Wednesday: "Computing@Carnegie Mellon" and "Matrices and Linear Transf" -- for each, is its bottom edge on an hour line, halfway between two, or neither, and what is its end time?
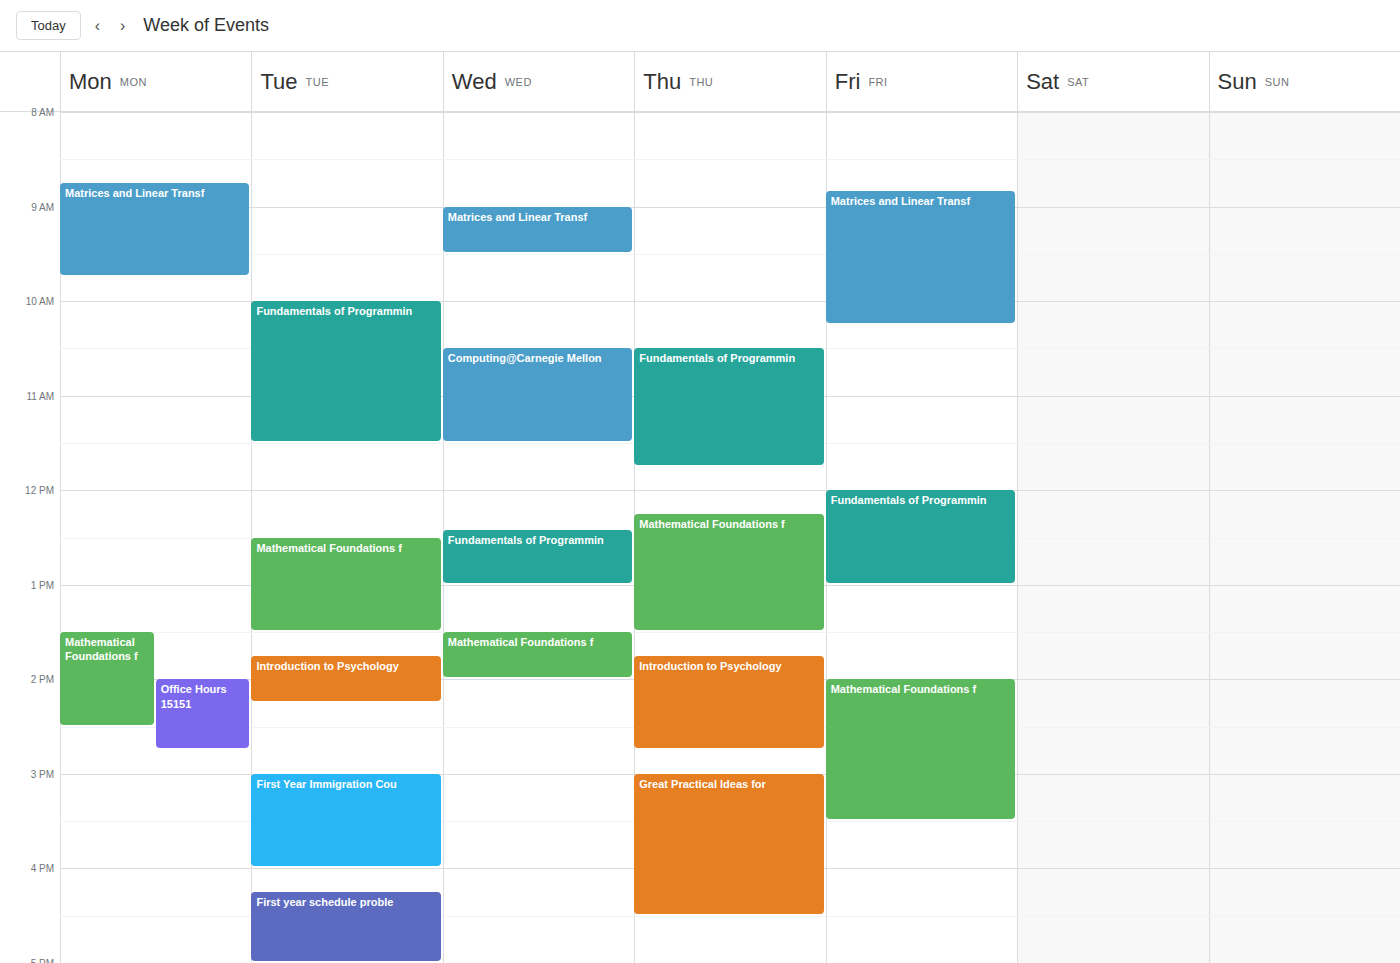
"Computing@Carnegie Mellon": 11:30 AM, halfway between the 11 AM and 12 PM lines. "Matrices and Linear Transf": 9:30 AM, halfway between the 9 AM and 10 AM lines.